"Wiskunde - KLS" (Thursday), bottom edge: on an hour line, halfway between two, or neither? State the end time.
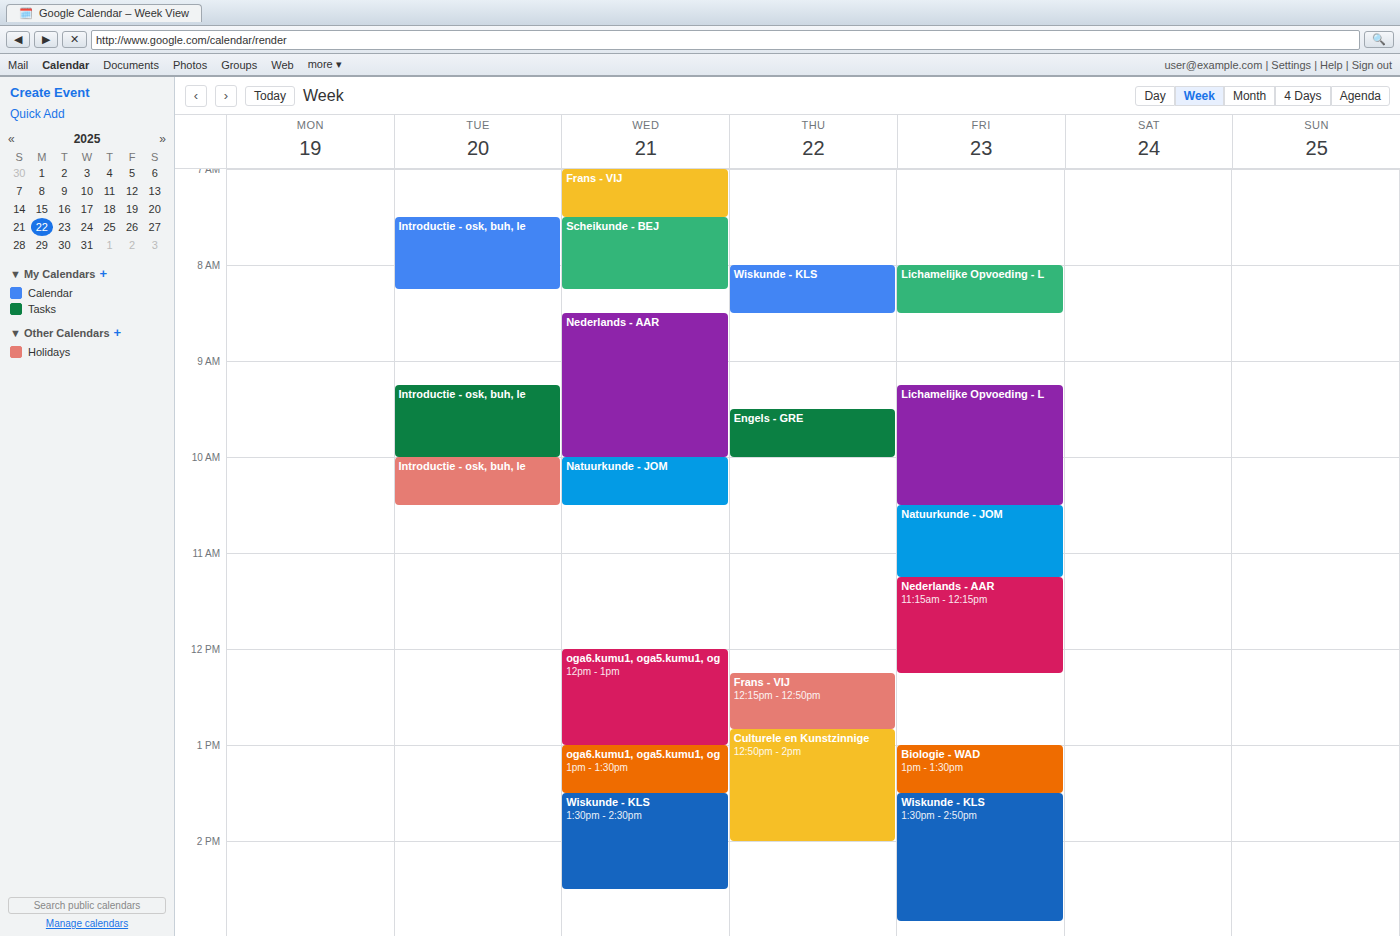
08:30 -- halfway between the 08:00 and 09:00 lines.